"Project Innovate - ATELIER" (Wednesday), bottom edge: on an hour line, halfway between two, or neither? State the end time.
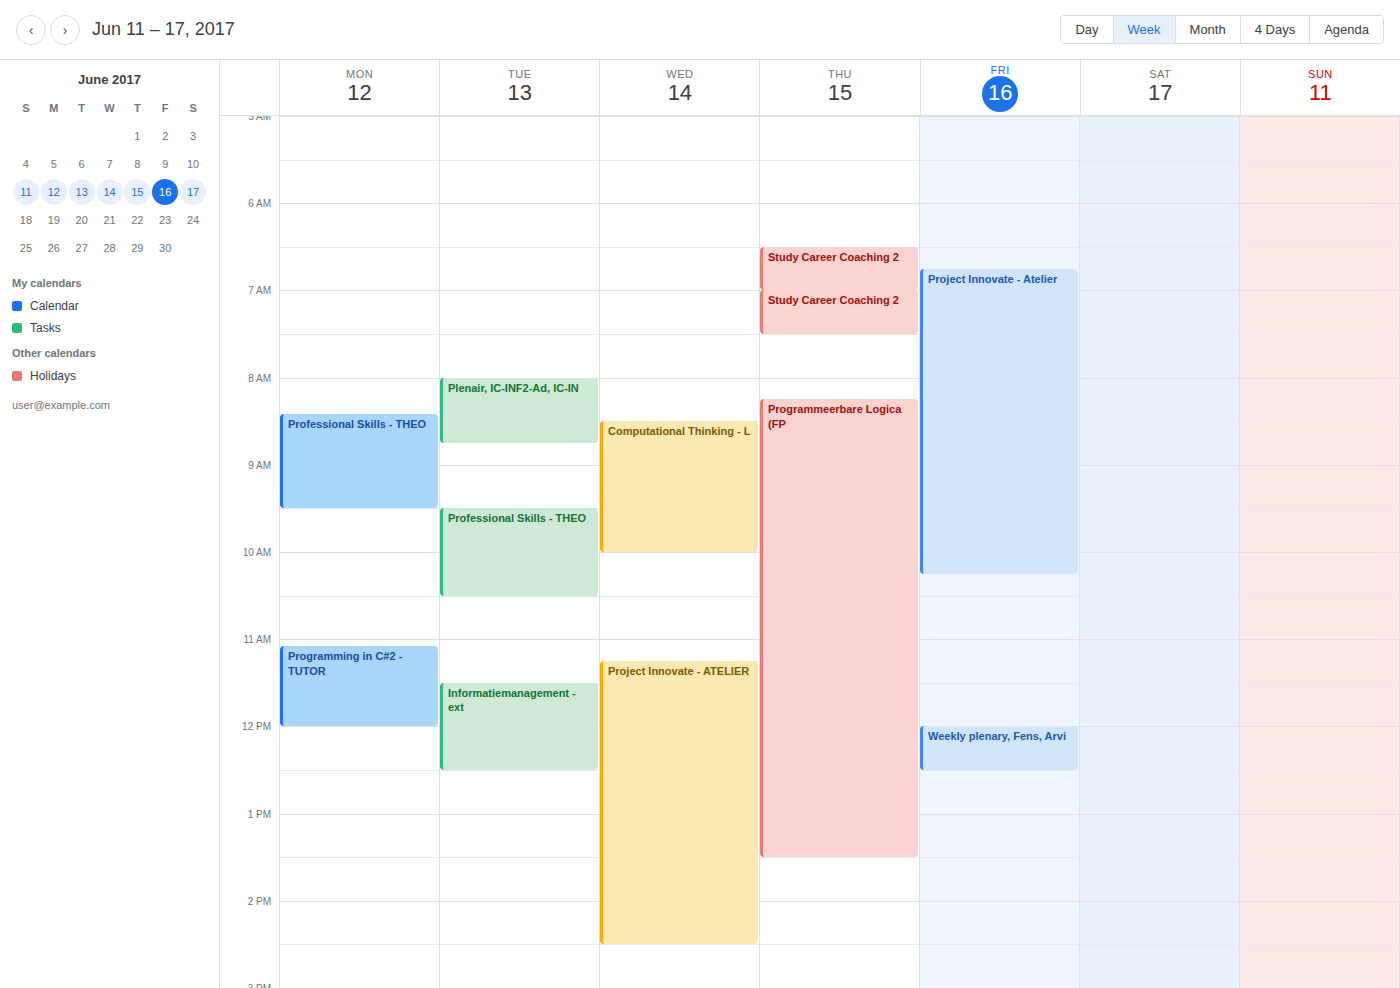
2:30 PM -- halfway between the 2 PM and 3 PM lines.